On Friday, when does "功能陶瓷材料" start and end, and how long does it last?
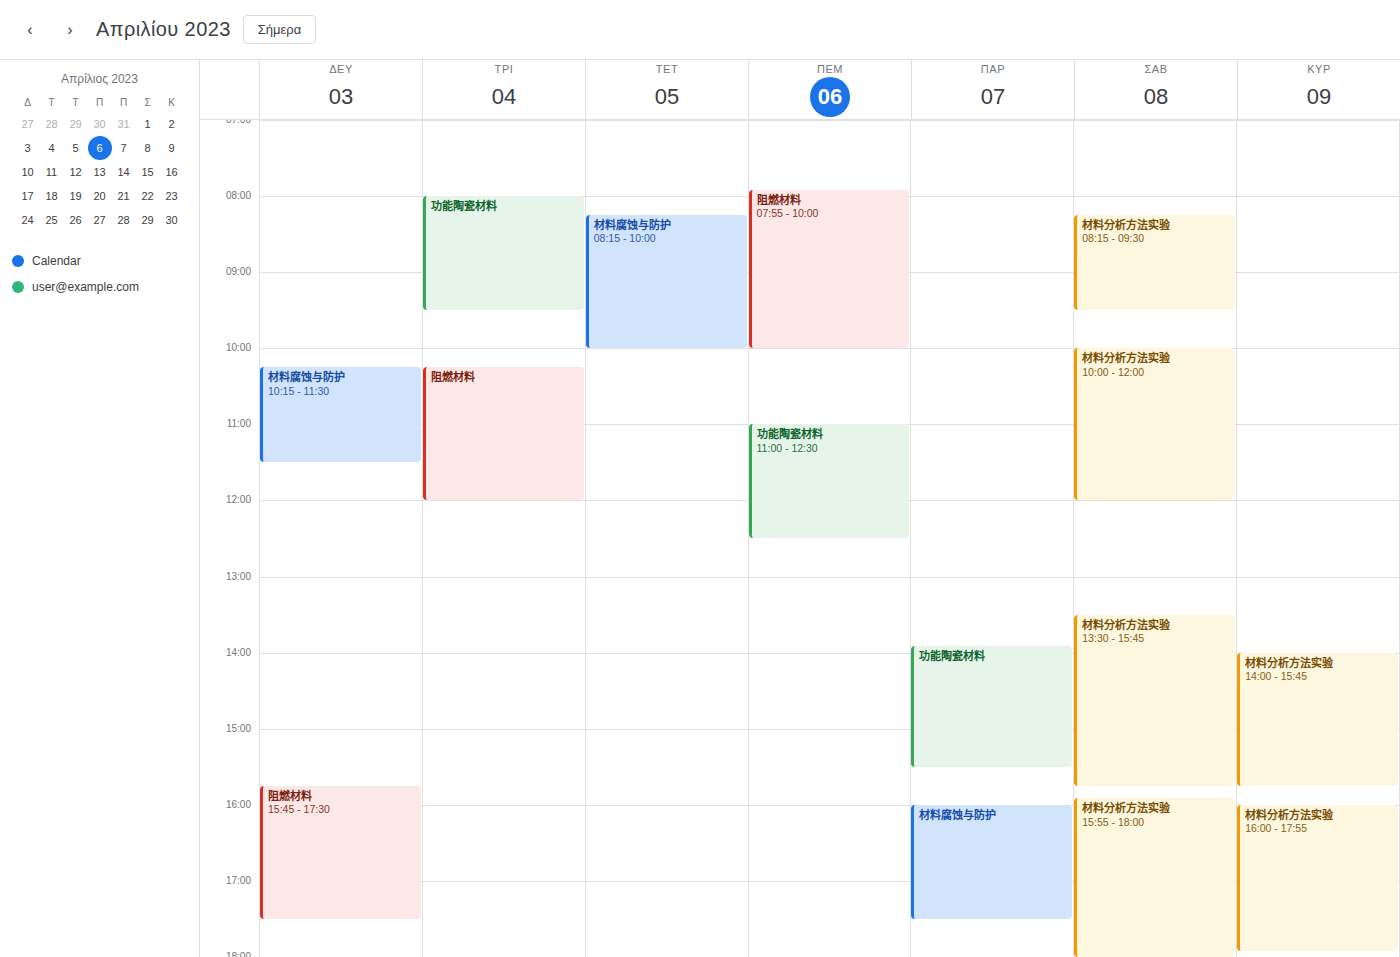
1:55 PM to 3:30 PM, 1 hour 35 minutes